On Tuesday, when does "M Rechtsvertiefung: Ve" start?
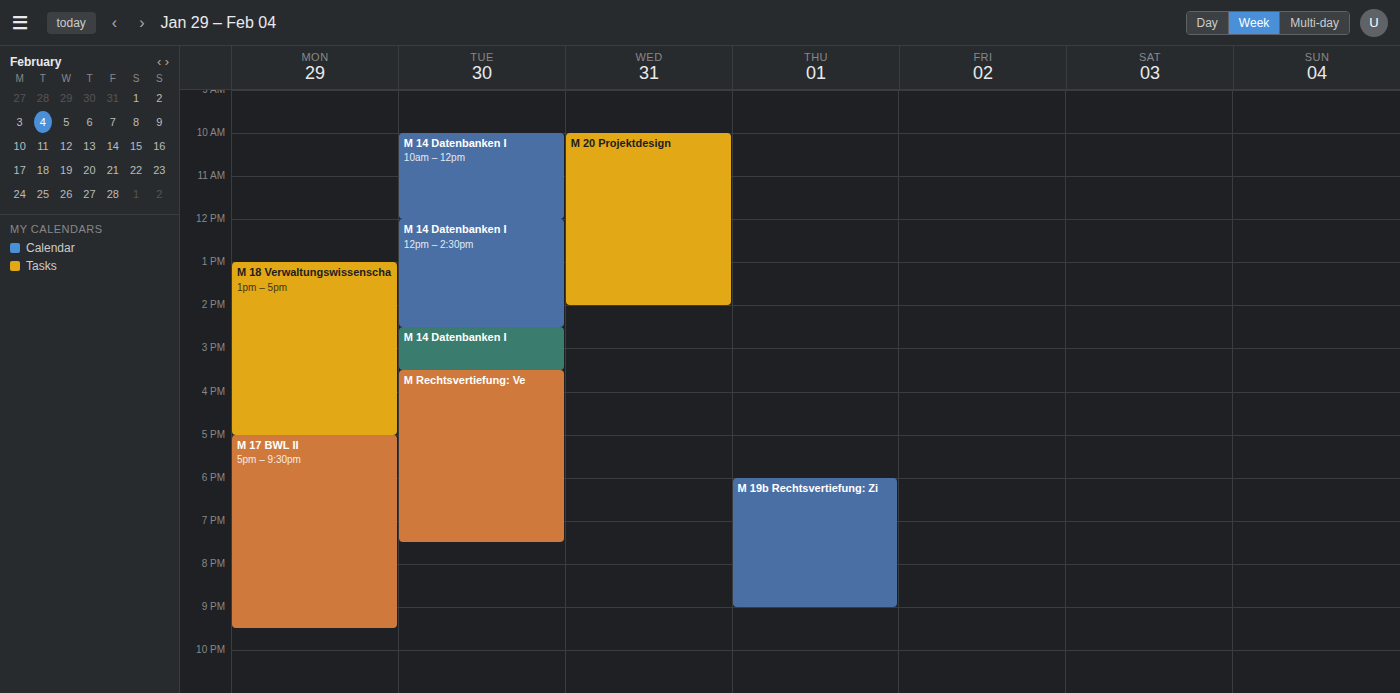
3:30 PM